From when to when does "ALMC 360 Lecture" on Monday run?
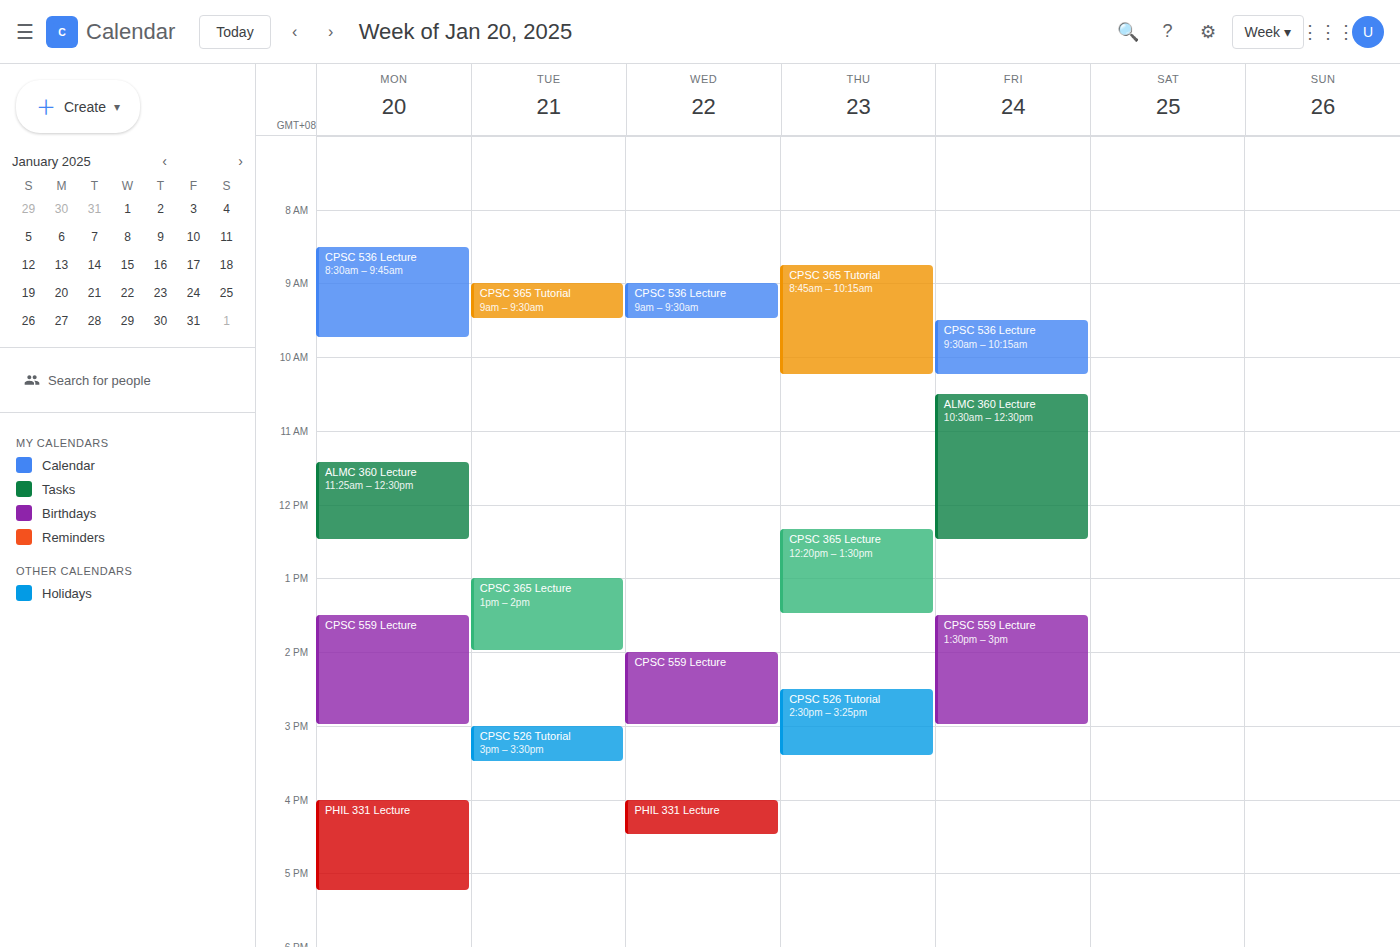
11:25 to 12:30